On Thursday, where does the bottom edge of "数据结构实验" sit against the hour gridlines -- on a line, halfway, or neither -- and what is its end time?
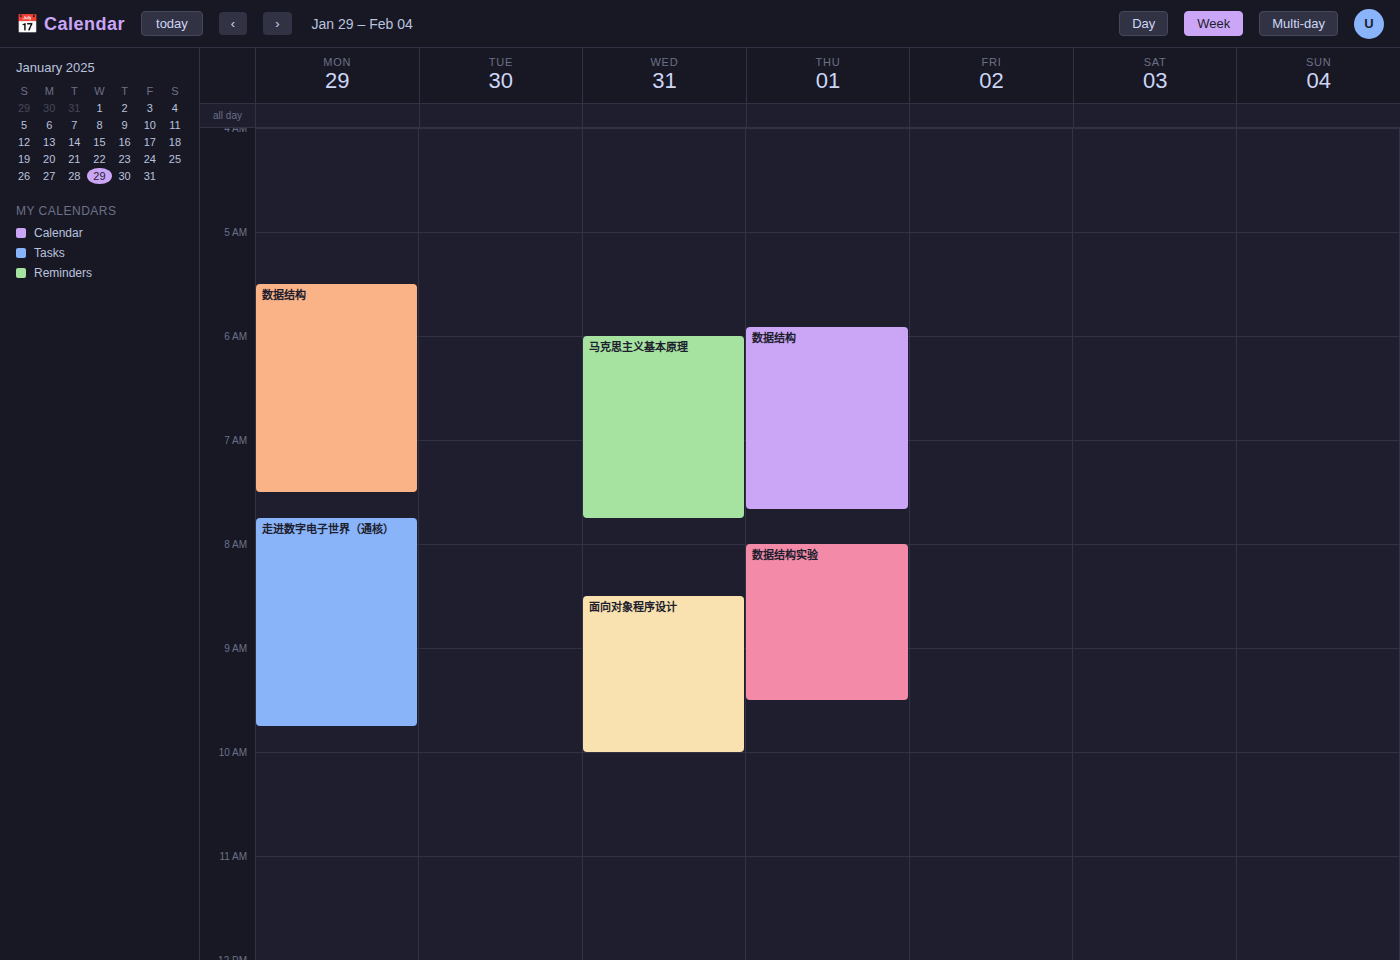
9:30 AM -- halfway between the 9 AM and 10 AM lines.